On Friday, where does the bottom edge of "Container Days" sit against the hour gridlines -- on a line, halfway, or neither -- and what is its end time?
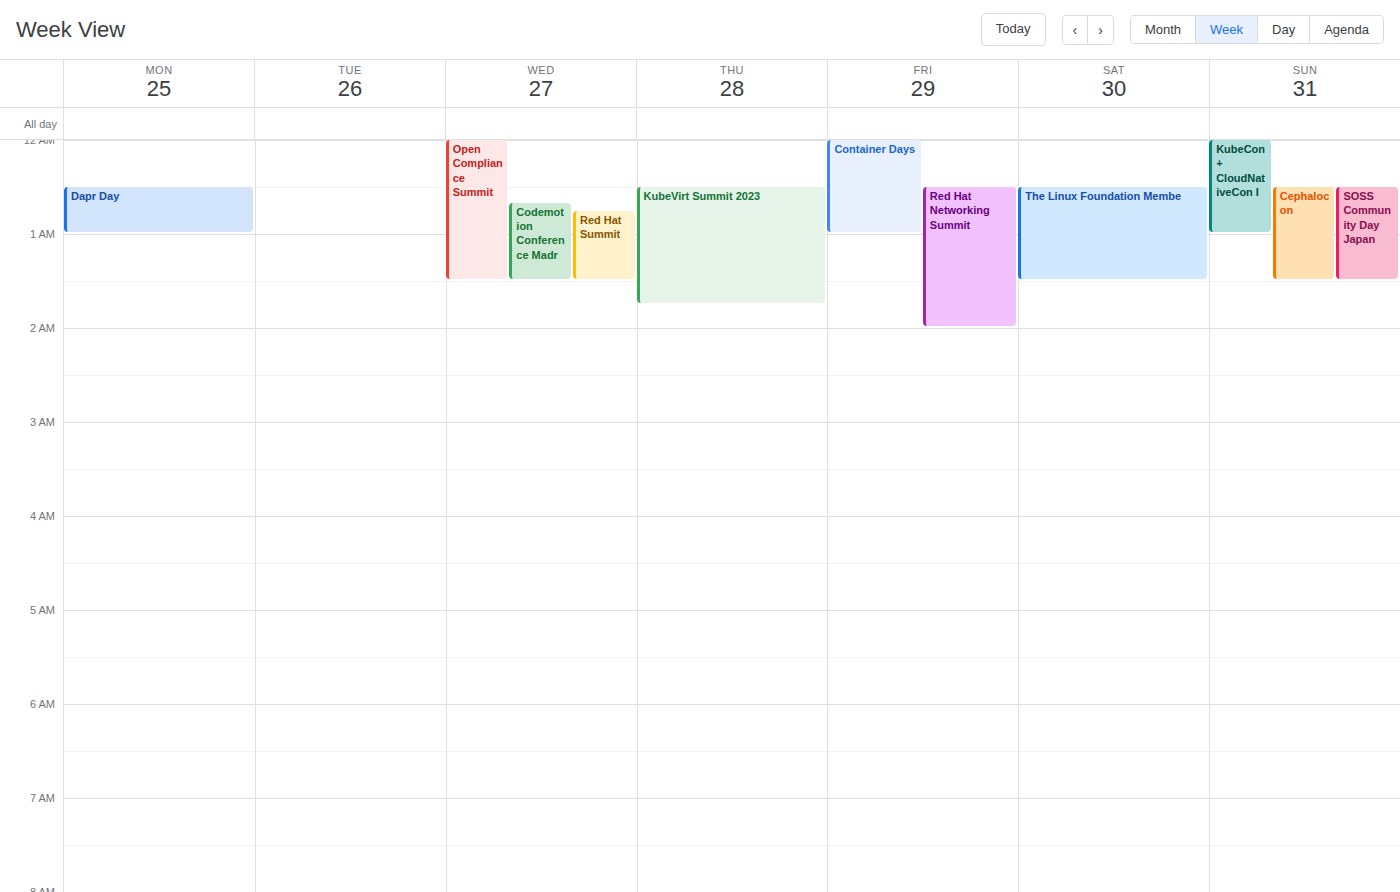
1:00 AM -- exactly on the 1 AM line.